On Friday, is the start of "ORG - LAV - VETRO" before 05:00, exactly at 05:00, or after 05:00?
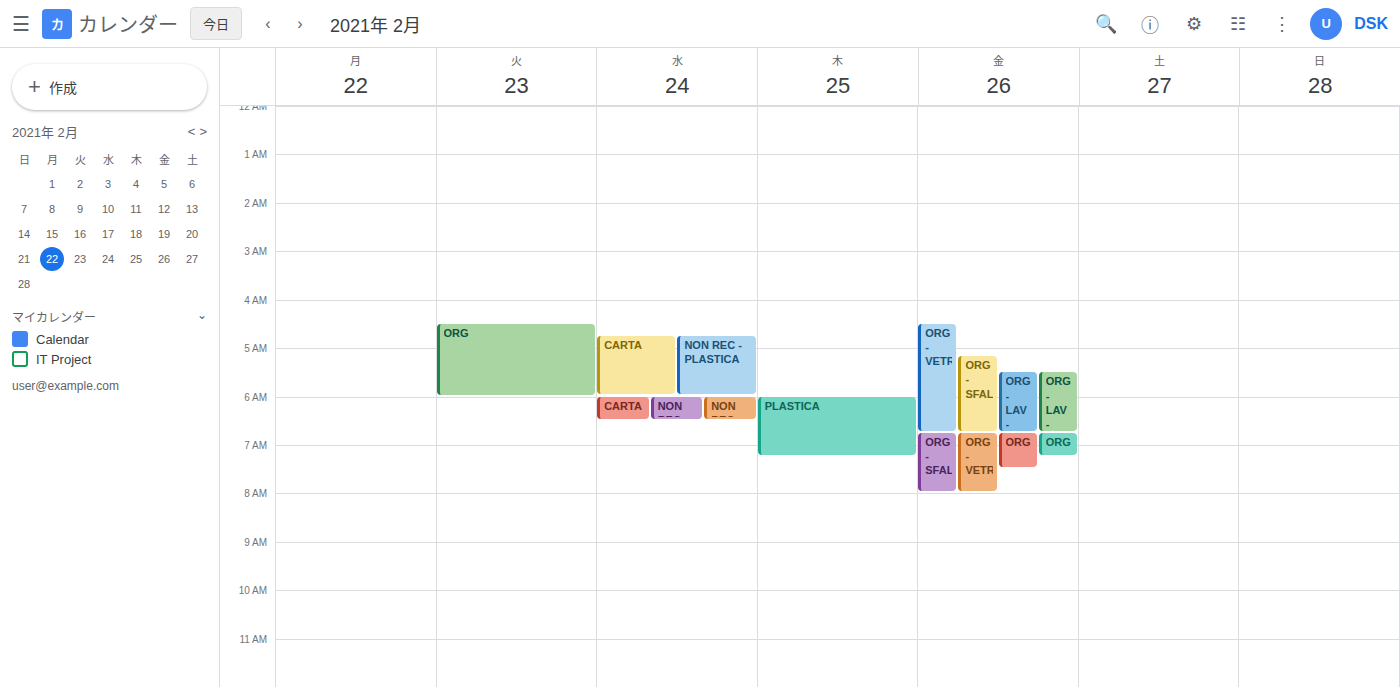
05:30 -- after 05:00, 30 minutes below the 05:00 line.